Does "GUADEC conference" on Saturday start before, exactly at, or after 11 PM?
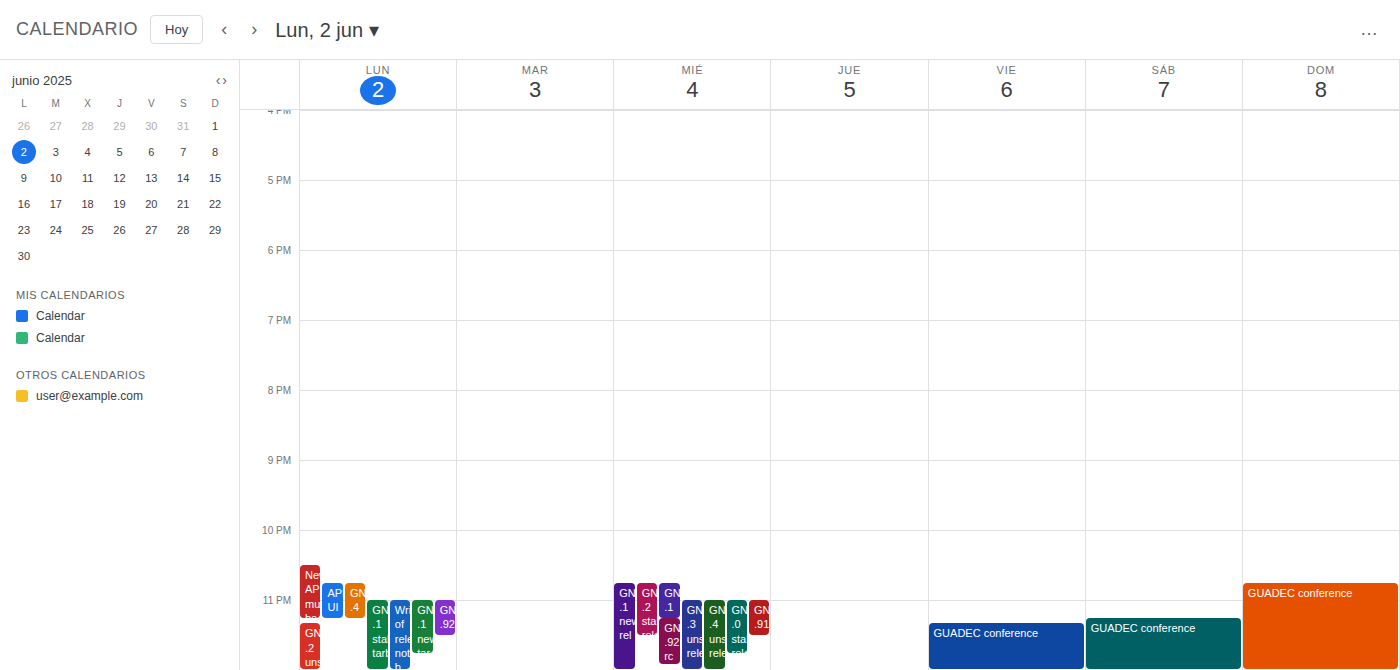
11:15 PM -- after 11 PM, 15 minutes below the 11 PM line.